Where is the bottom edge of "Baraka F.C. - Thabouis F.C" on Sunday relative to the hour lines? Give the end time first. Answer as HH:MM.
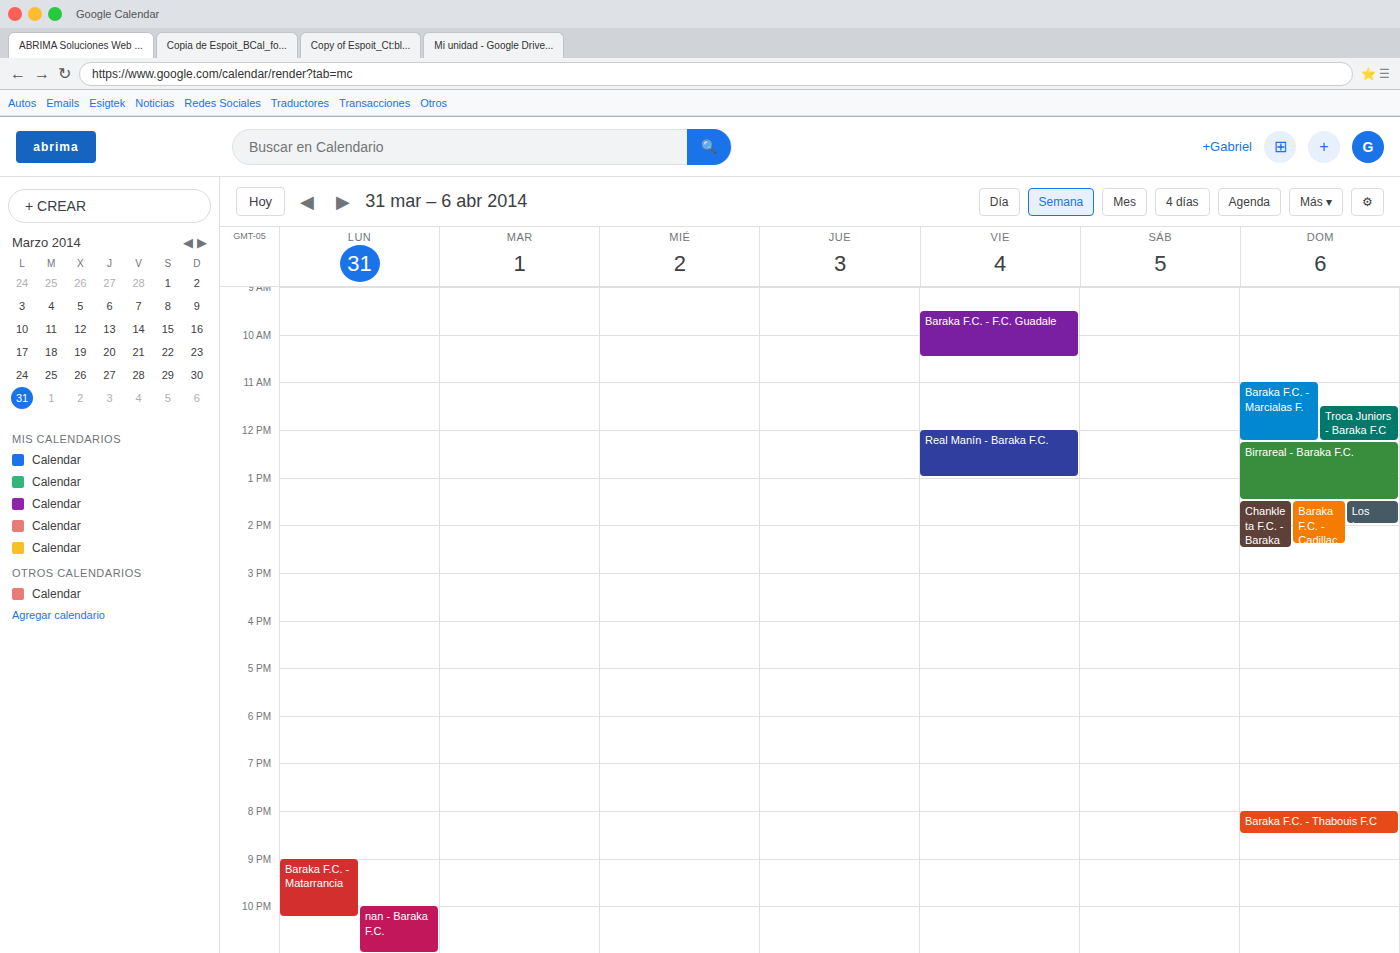
20:30 -- halfway between the 20:00 and 21:00 lines.